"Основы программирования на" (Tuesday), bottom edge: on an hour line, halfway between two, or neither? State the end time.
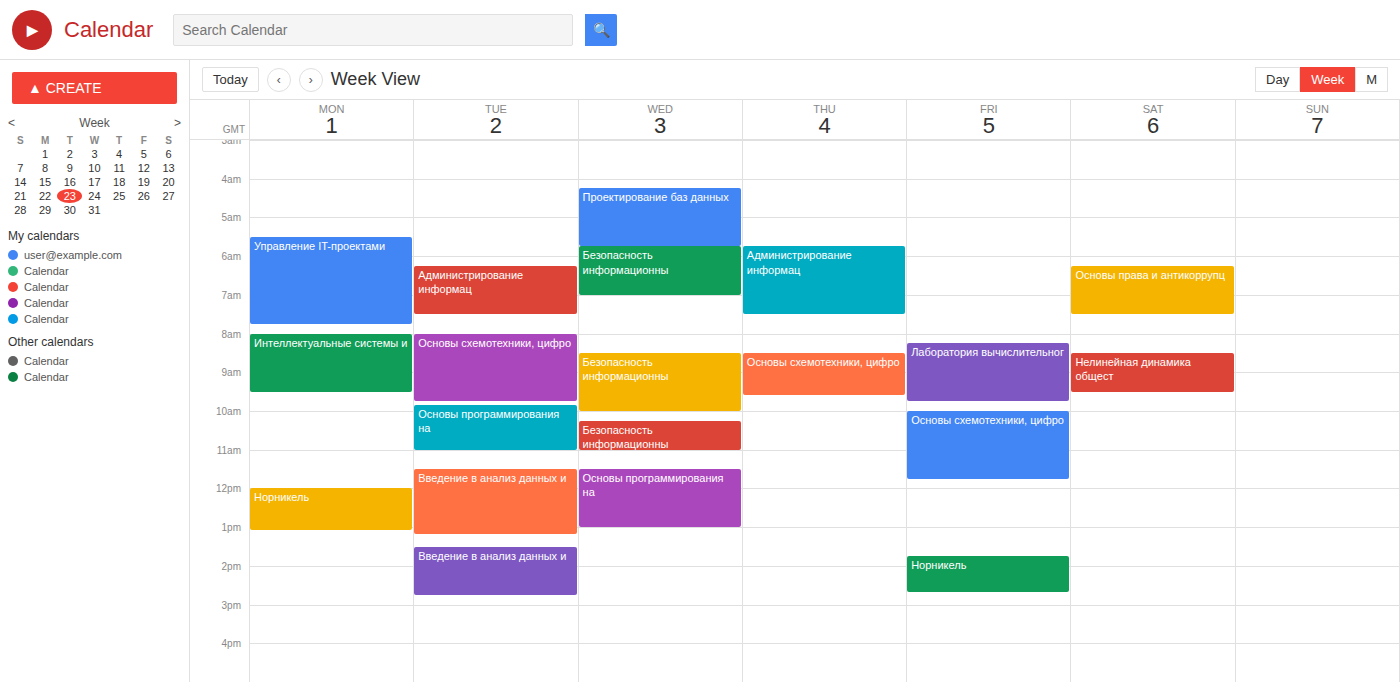
11:00 AM -- exactly on the 11 AM line.